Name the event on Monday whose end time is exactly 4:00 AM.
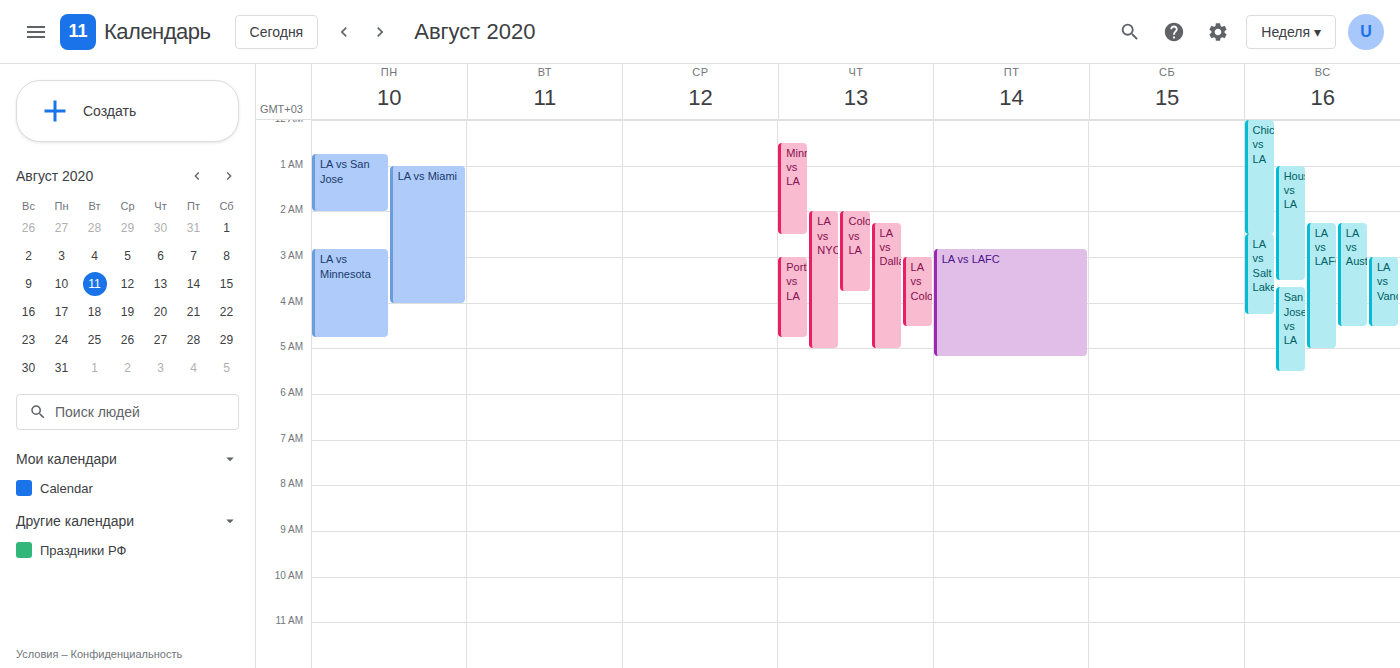
"LA vs Miami"